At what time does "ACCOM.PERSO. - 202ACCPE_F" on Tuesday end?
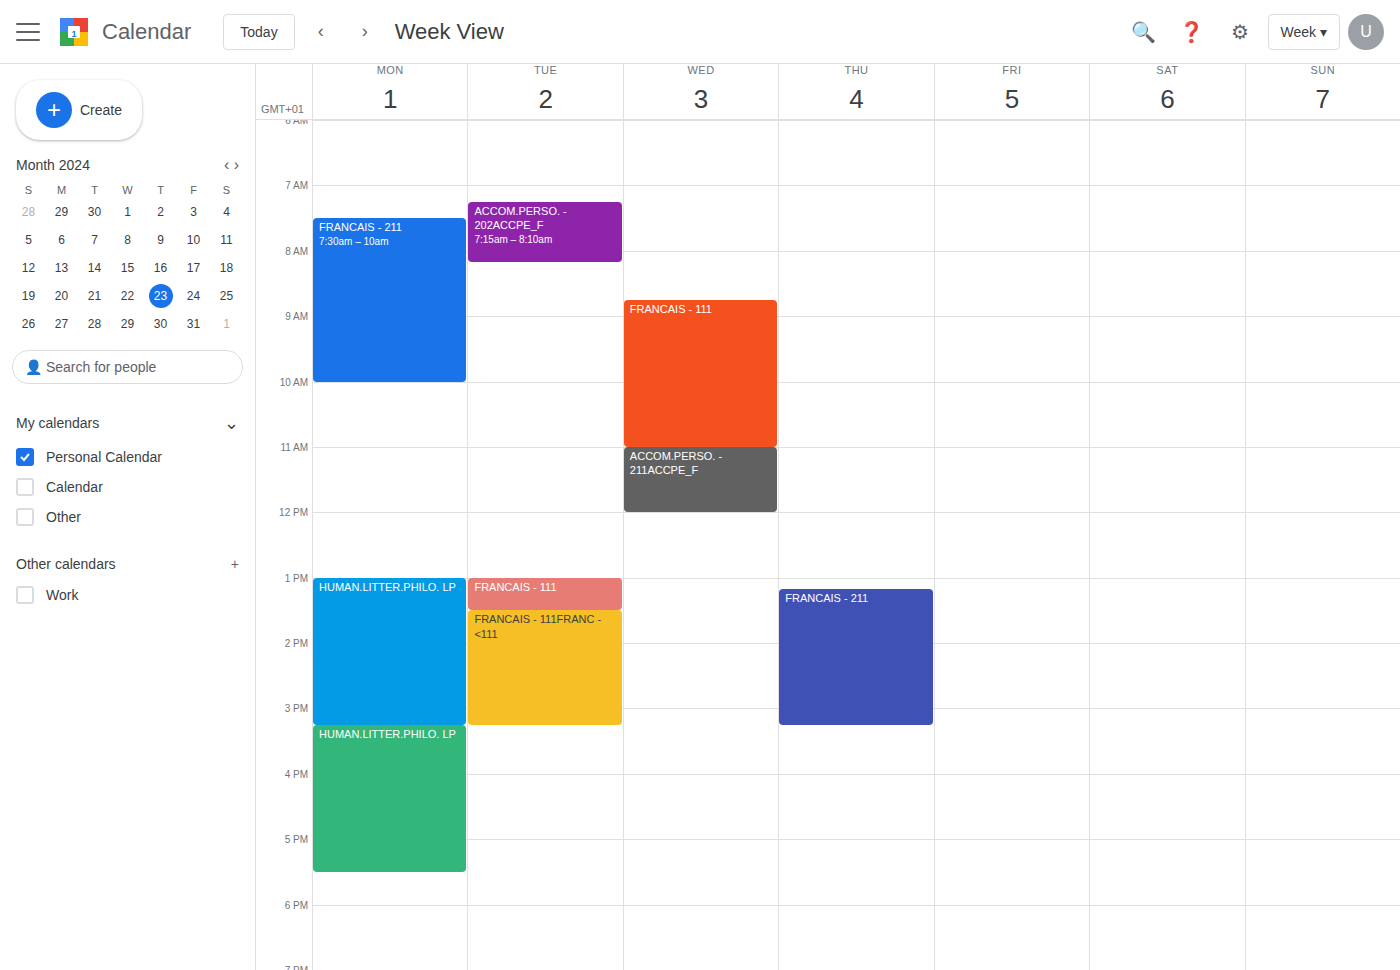
8:10 AM